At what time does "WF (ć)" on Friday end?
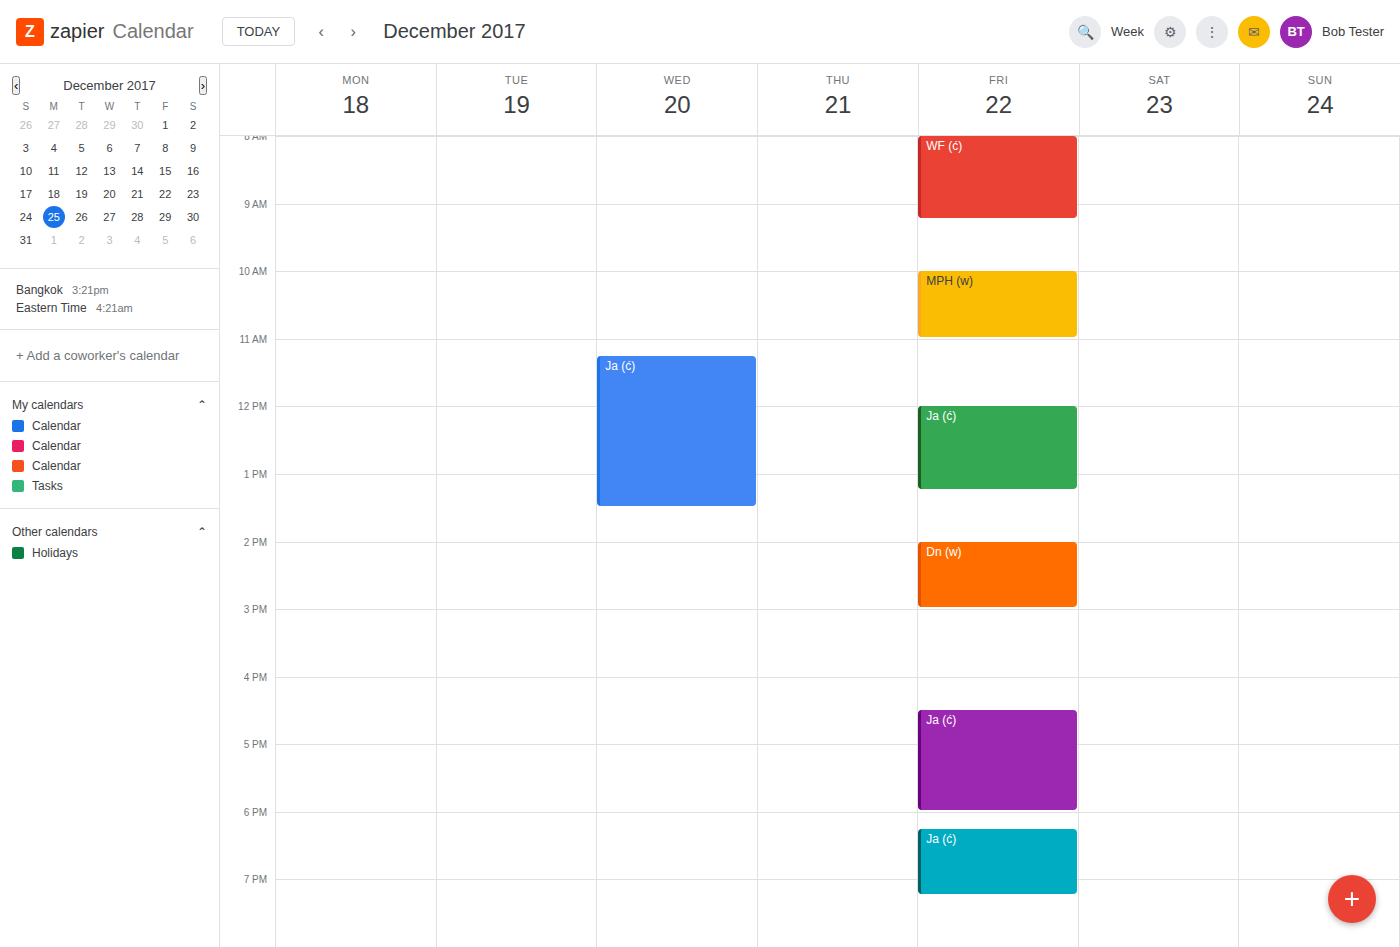
9:15 AM